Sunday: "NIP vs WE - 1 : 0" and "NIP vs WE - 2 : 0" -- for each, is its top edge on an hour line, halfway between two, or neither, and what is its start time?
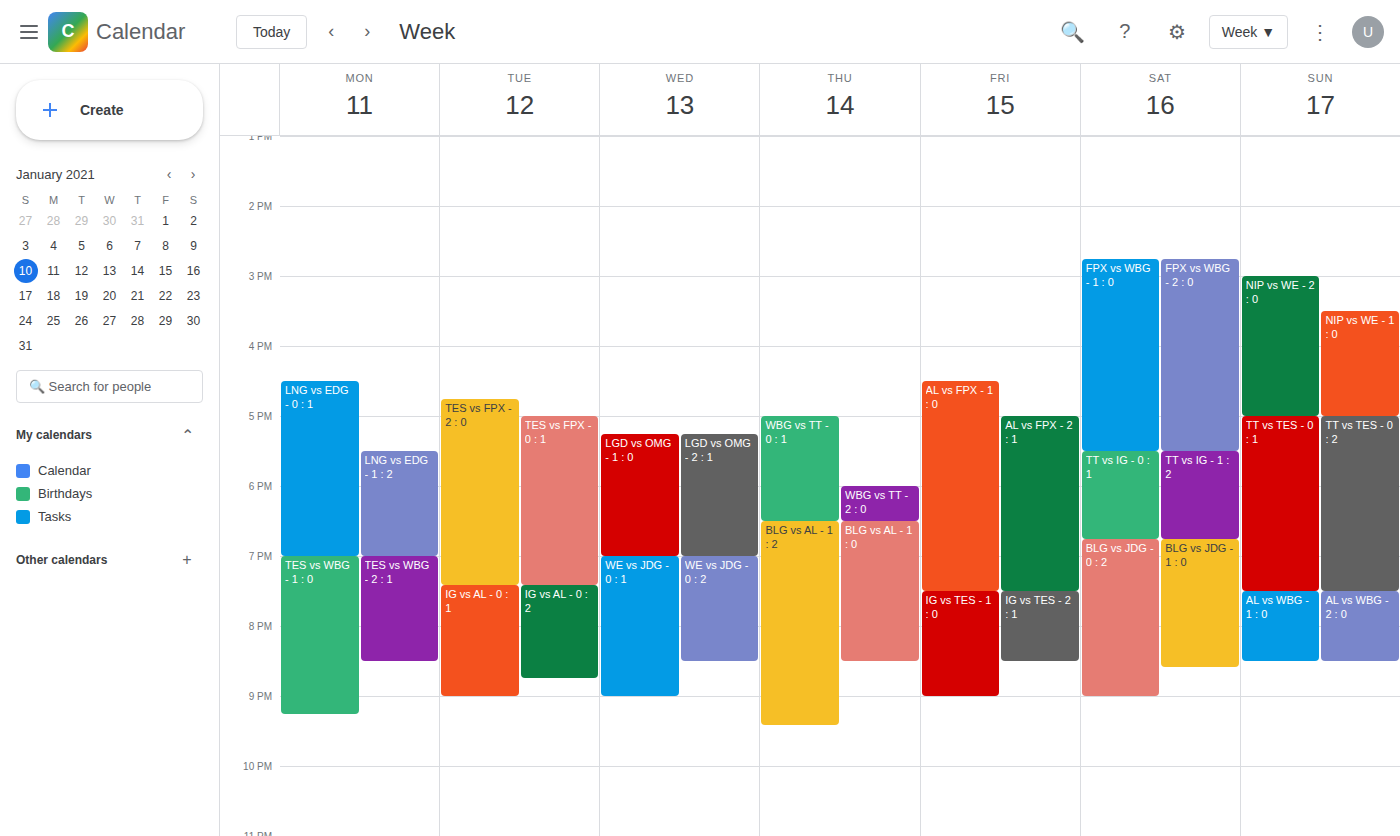
"NIP vs WE - 1 : 0": 3:30 PM, halfway between the 3 PM and 4 PM lines. "NIP vs WE - 2 : 0": 3:00 PM, exactly on the 3 PM line.